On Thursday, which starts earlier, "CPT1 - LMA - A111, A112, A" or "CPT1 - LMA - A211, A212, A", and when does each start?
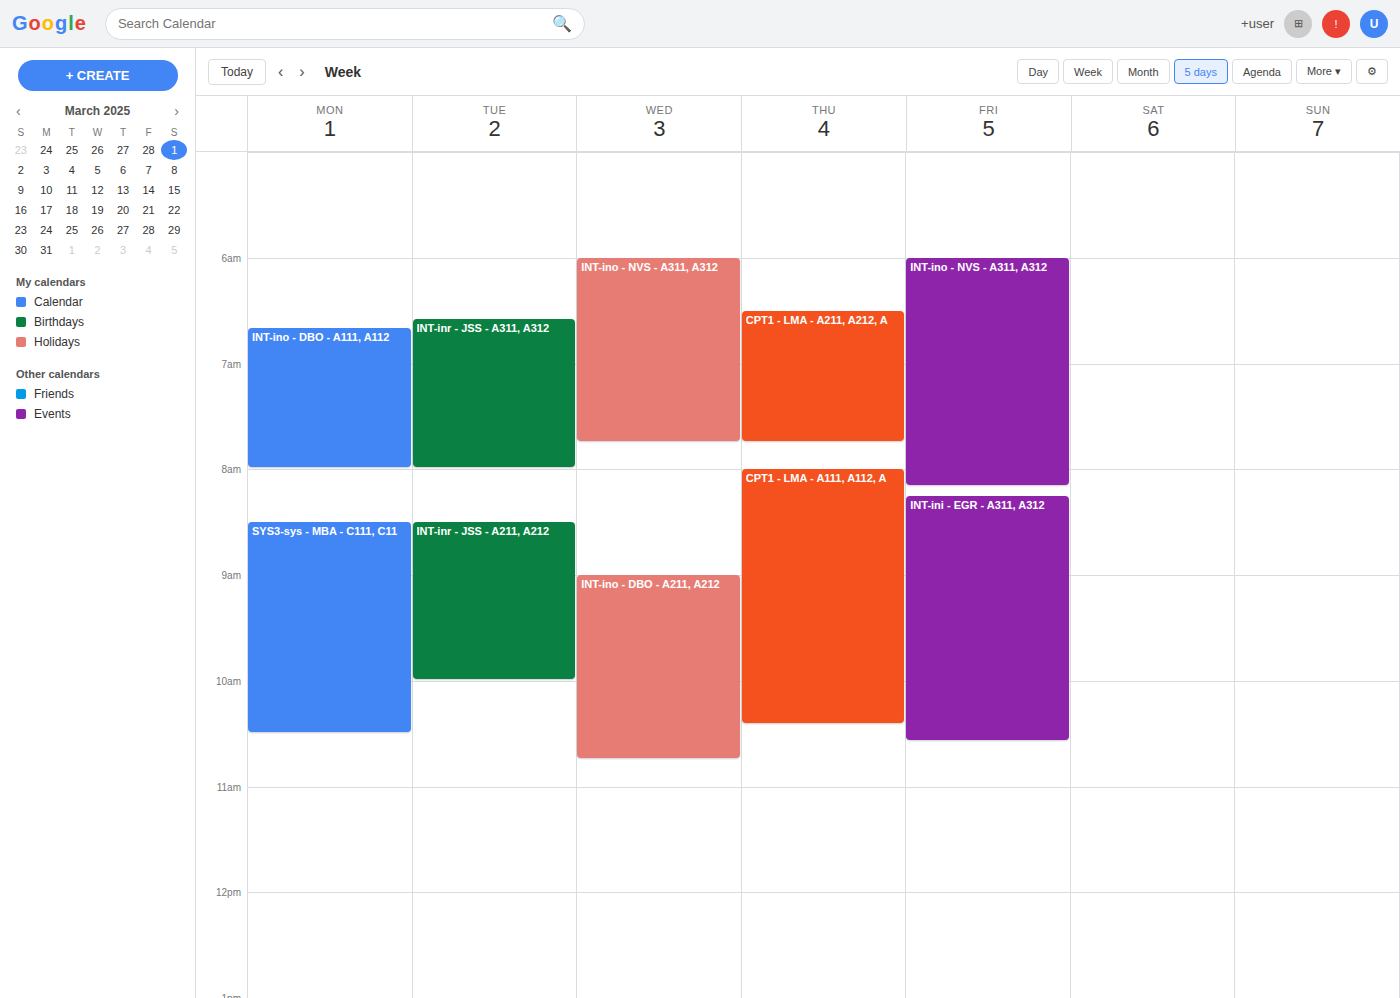
"CPT1 - LMA - A211, A212, A" 6:30 AM; "CPT1 - LMA - A111, A112, A" 8:00 AM.